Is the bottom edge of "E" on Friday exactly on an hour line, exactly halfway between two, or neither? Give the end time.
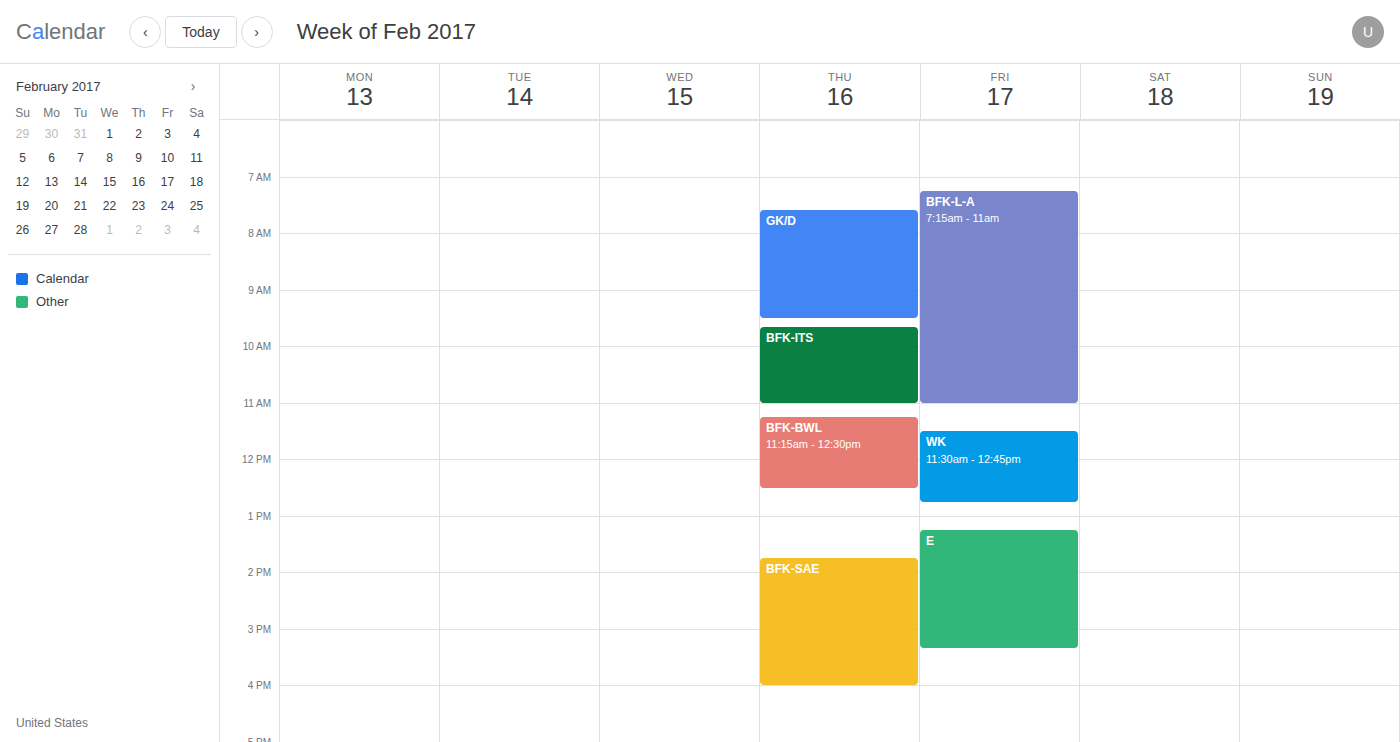
3:20 PM -- neither: 20 minutes below the 3 PM line and 40 minutes above the 4 PM line.